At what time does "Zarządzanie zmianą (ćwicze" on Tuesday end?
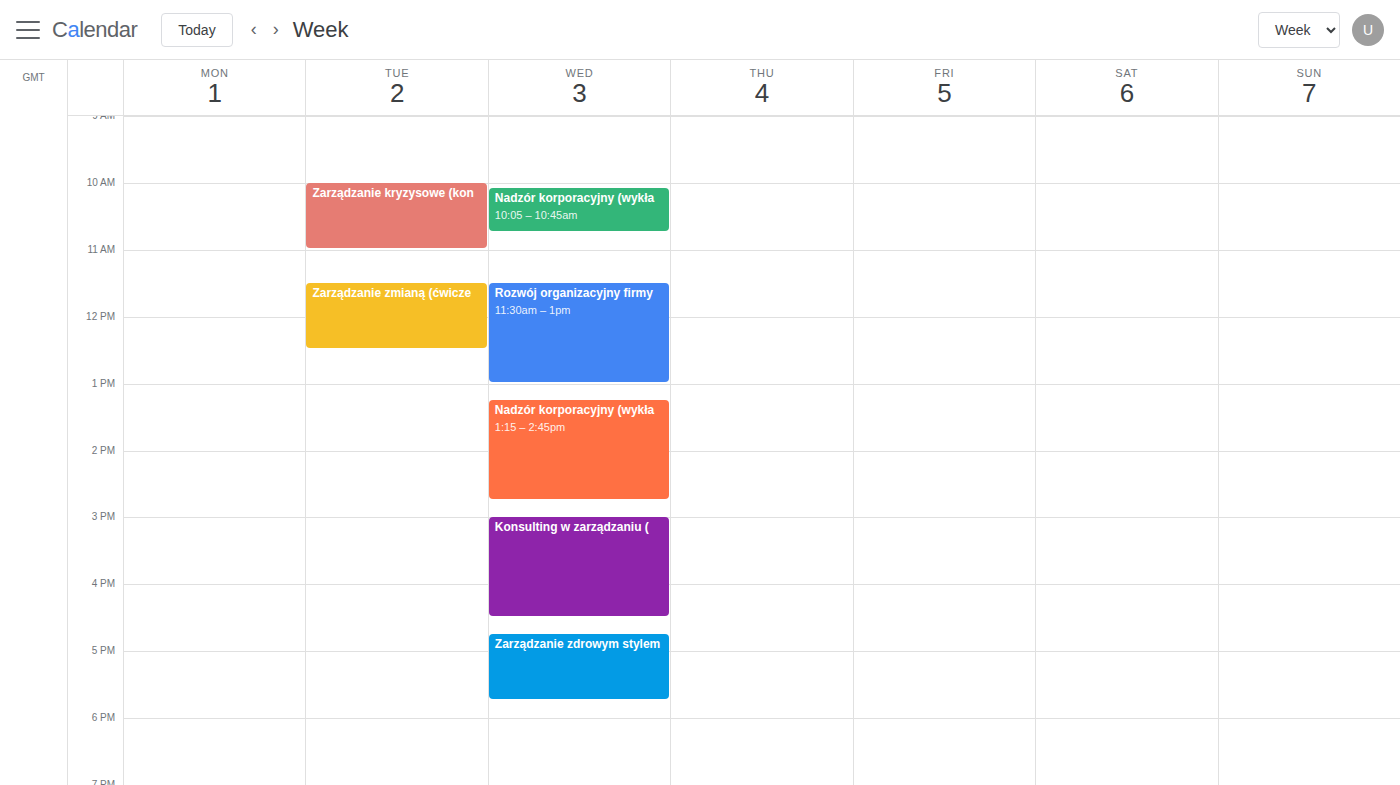
12:30